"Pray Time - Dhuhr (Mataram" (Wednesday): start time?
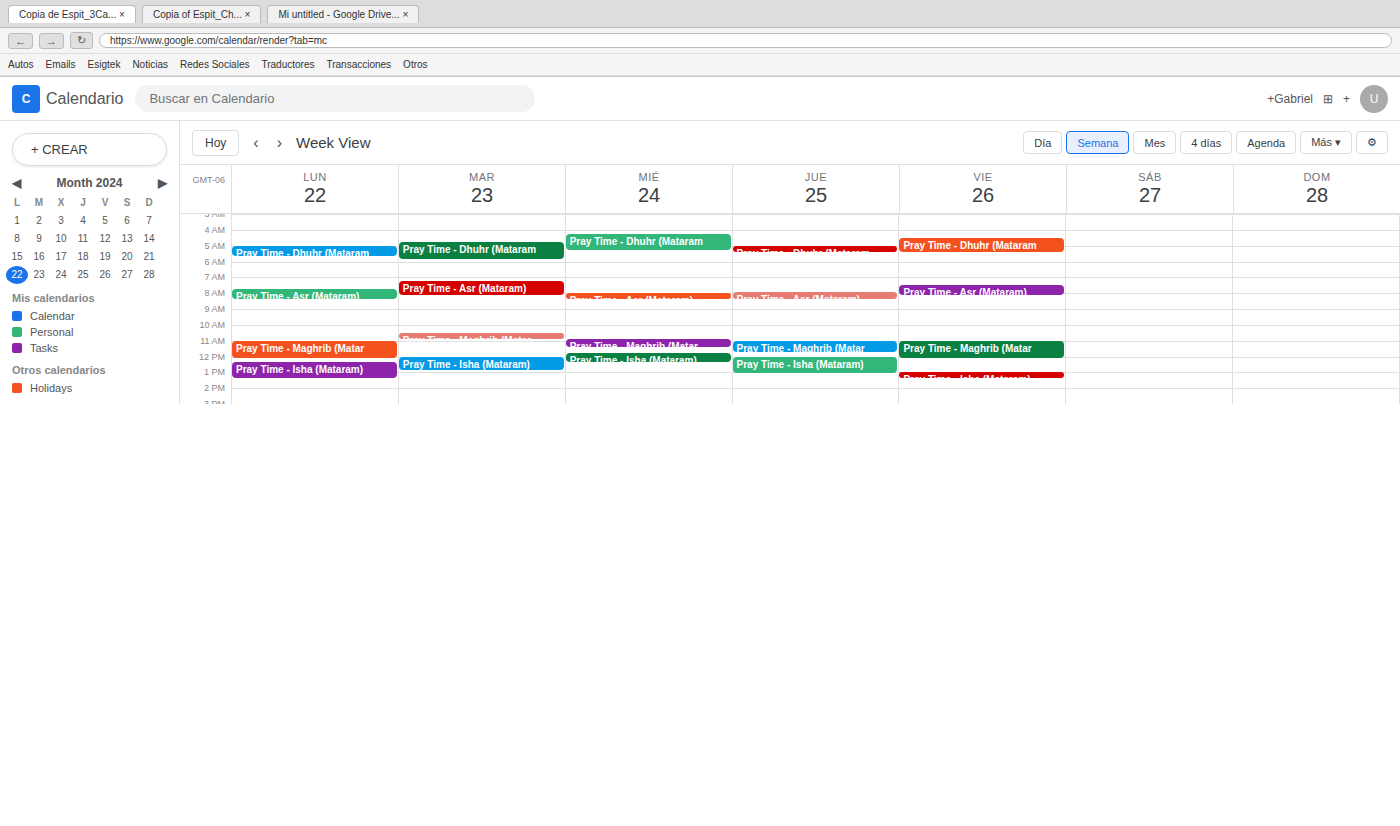
4:15 AM